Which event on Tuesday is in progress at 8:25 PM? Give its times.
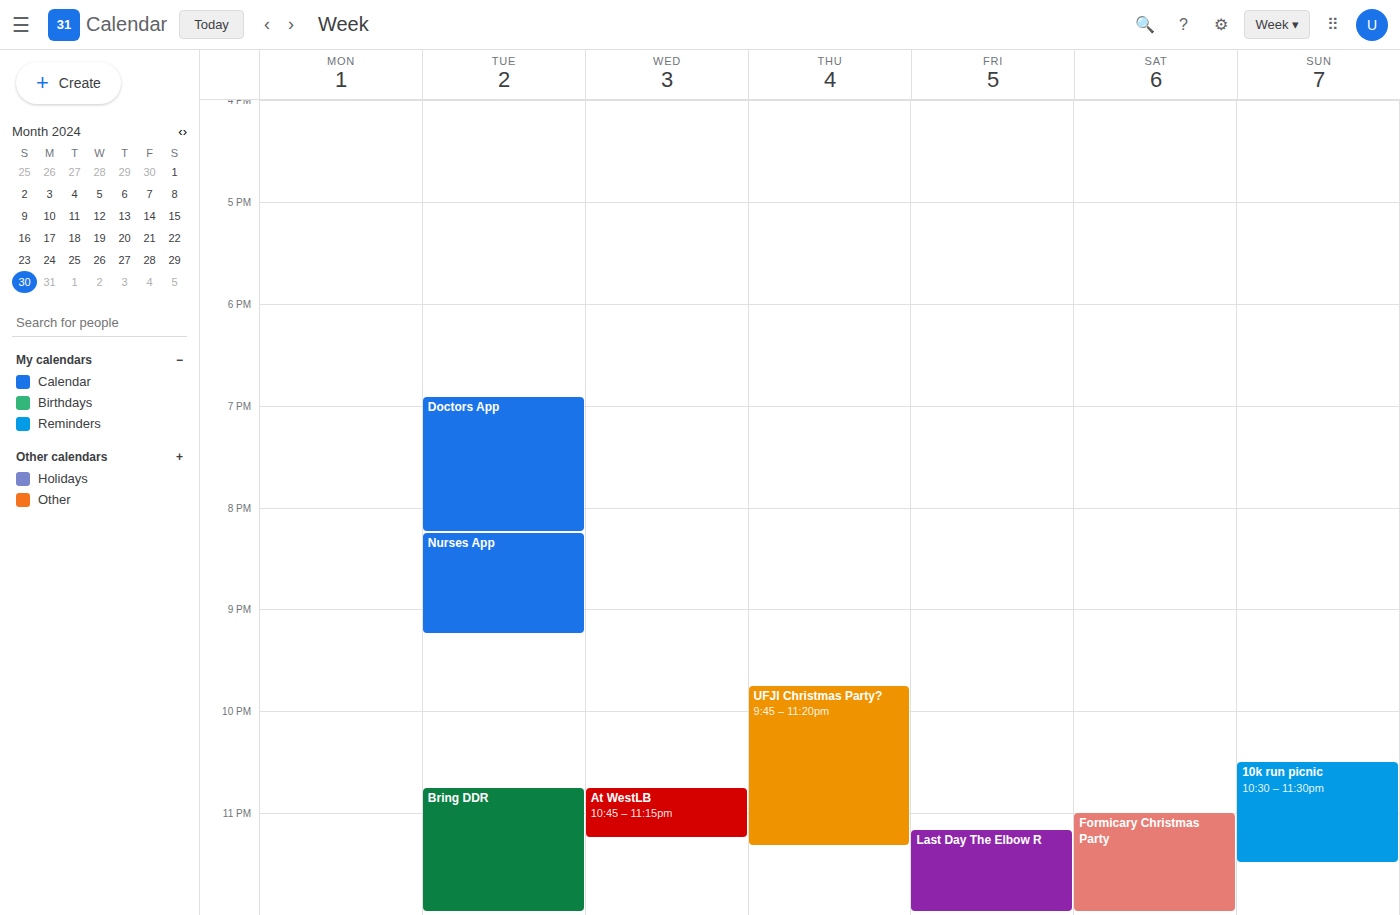
"Nurses App", 8:15 PM to 9:15 PM